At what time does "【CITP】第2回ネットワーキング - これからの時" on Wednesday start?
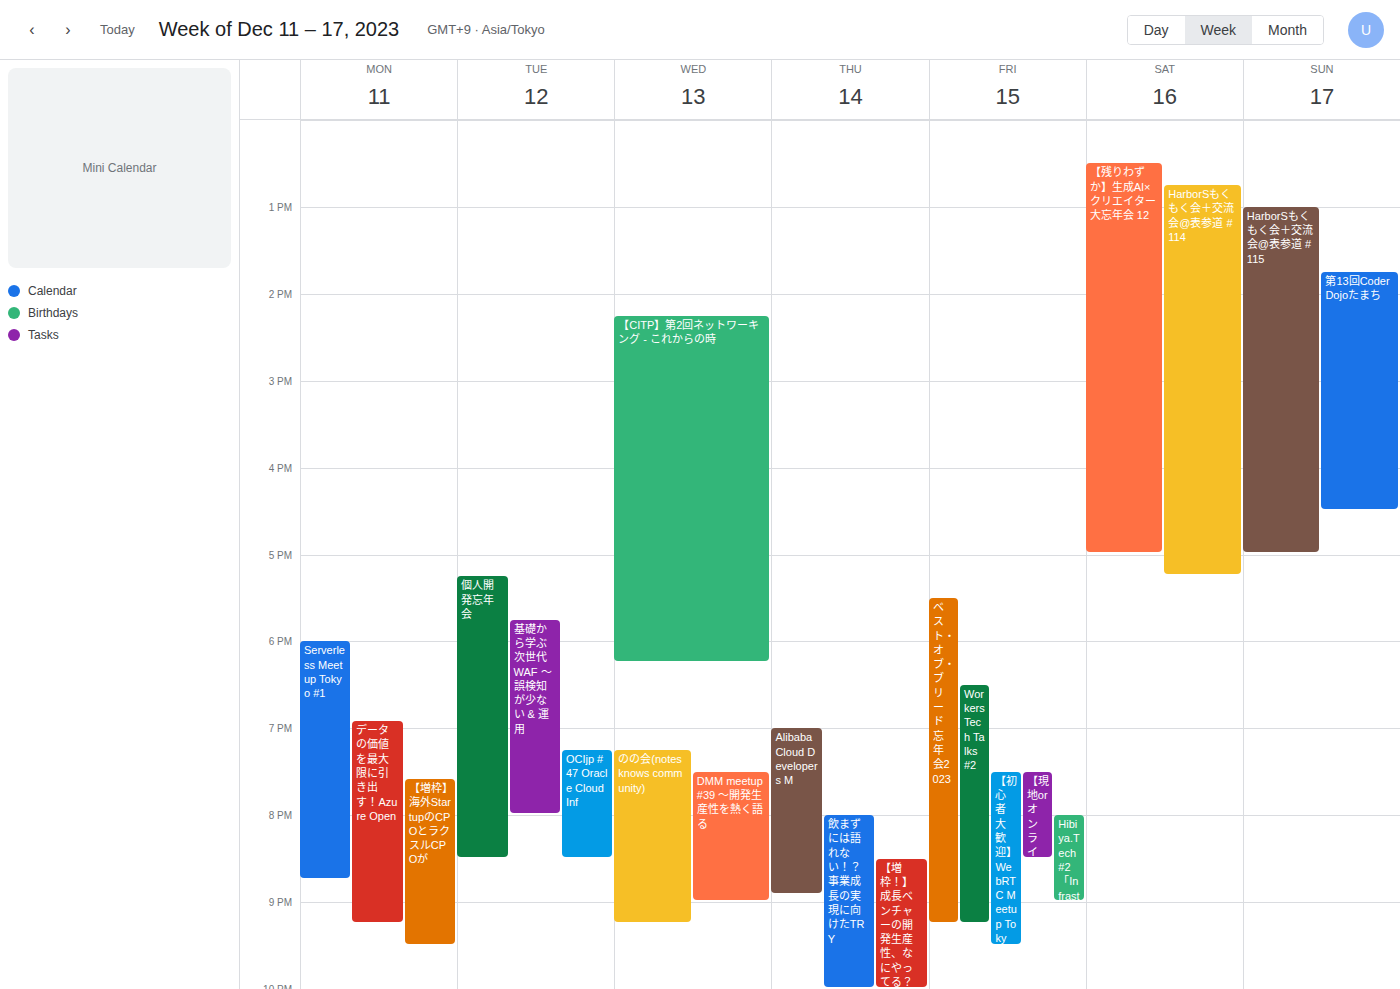
2:15 PM